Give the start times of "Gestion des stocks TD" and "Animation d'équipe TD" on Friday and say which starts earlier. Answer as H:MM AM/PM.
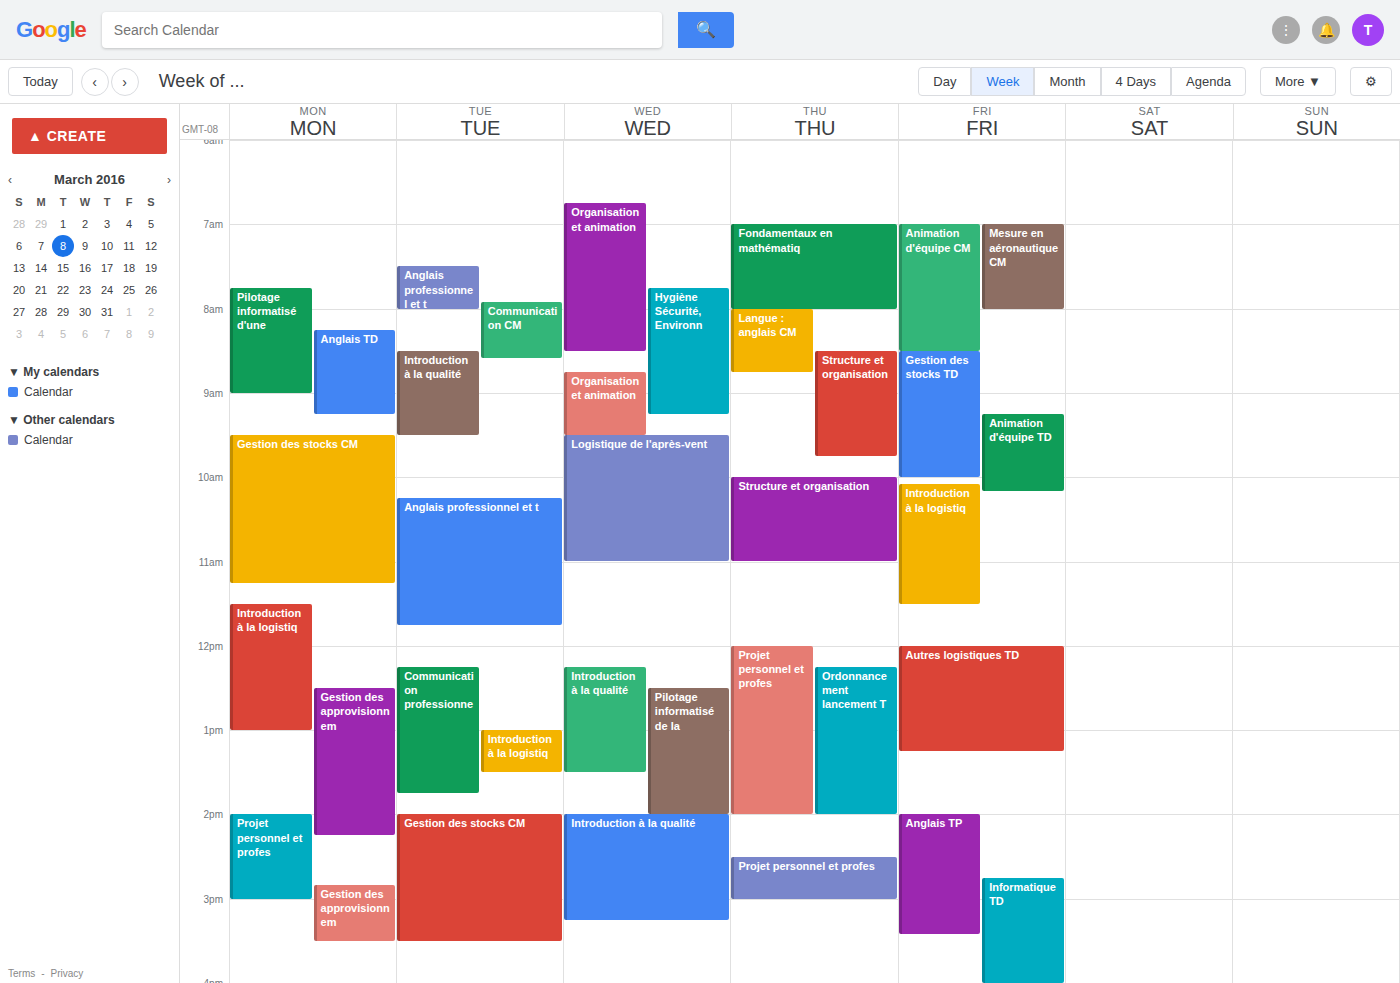
"Gestion des stocks TD" 8:30 AM; "Animation d'équipe TD" 9:15 AM.